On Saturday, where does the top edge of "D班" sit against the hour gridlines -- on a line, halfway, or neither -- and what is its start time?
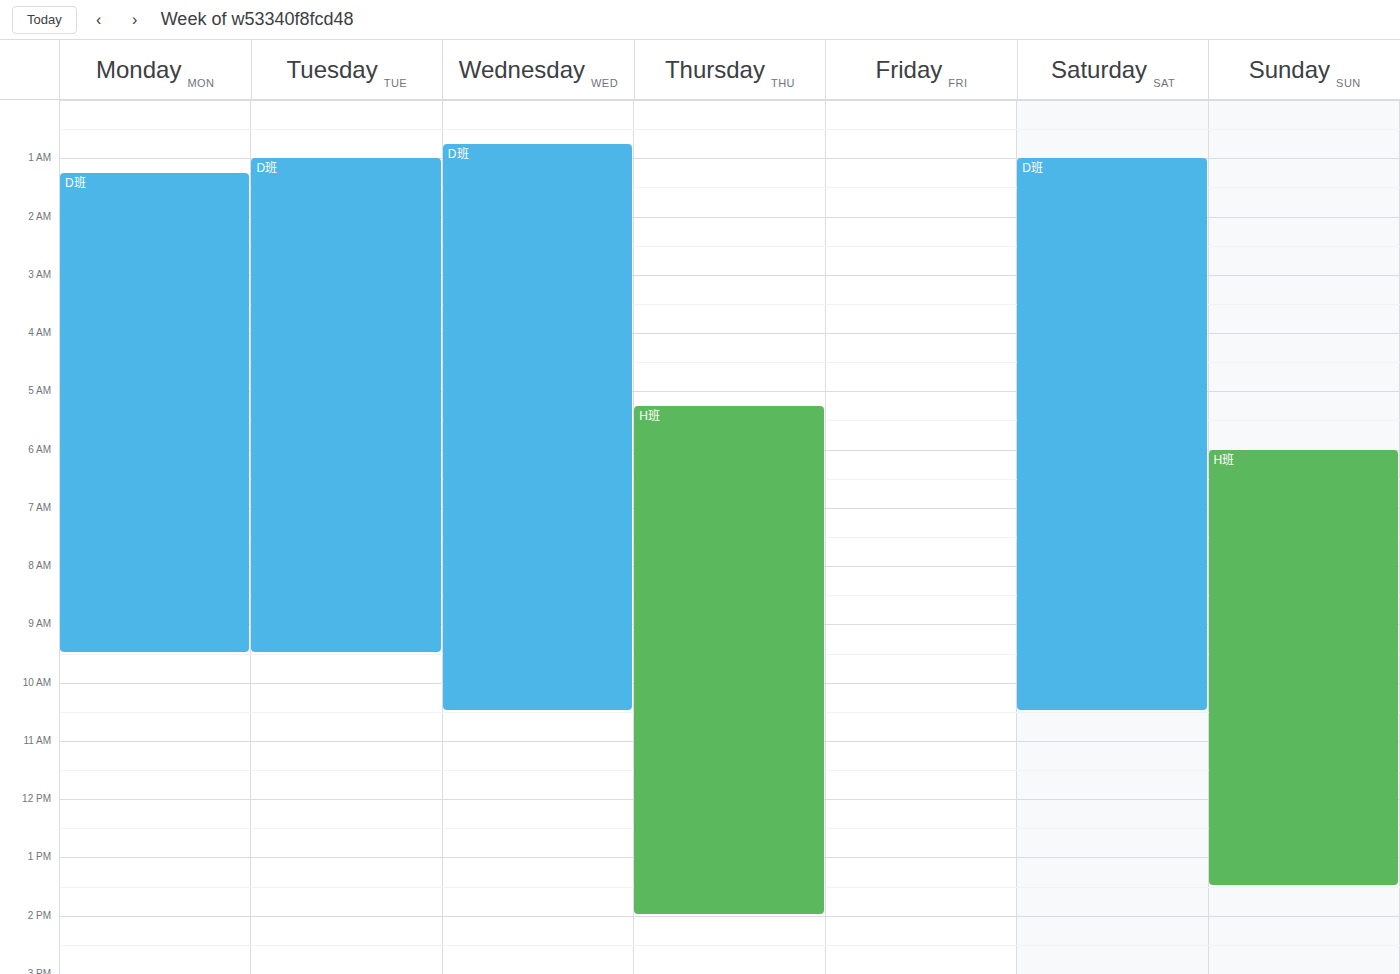
1:00 AM -- exactly on the 1 AM line.